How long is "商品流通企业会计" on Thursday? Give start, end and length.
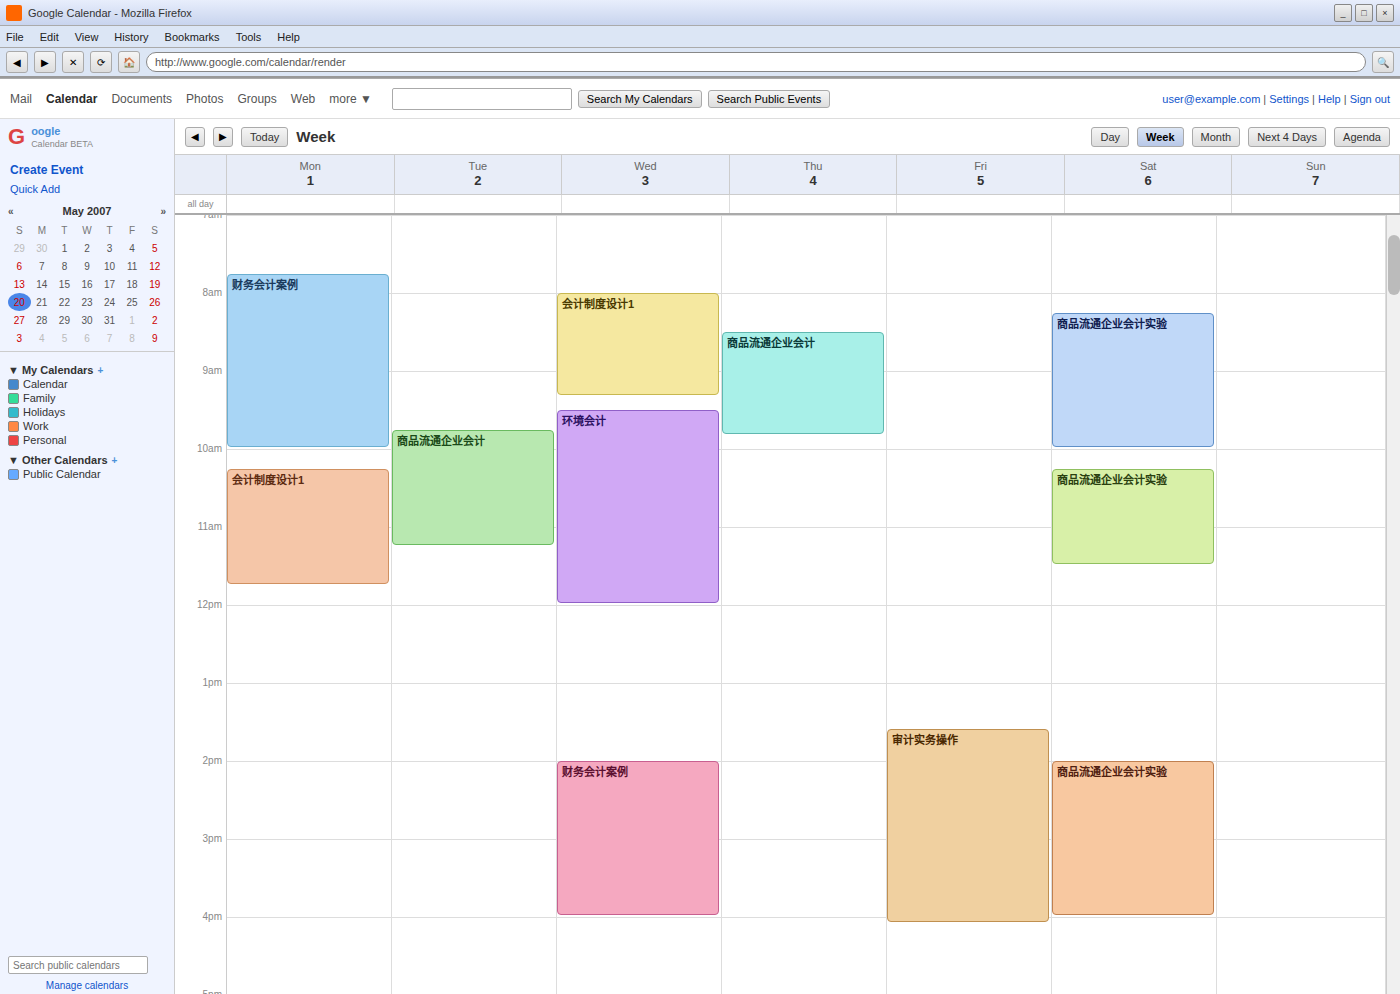
8:30 AM to 9:50 AM, 1 hour 20 minutes